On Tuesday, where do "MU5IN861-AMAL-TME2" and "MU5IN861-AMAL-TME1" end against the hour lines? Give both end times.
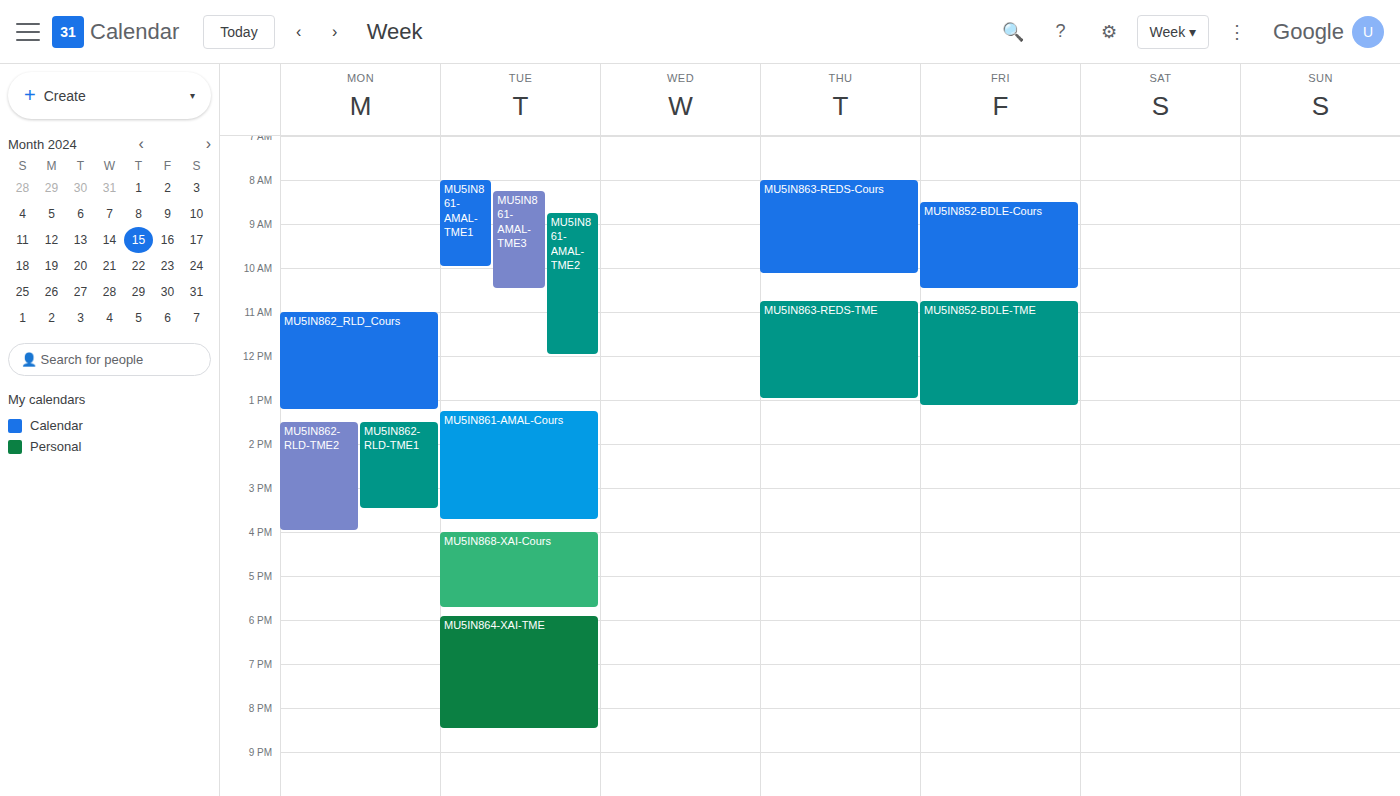
"MU5IN861-AMAL-TME2": 12:00 PM, exactly on the 12 PM line. "MU5IN861-AMAL-TME1": 10:00 AM, exactly on the 10 AM line.